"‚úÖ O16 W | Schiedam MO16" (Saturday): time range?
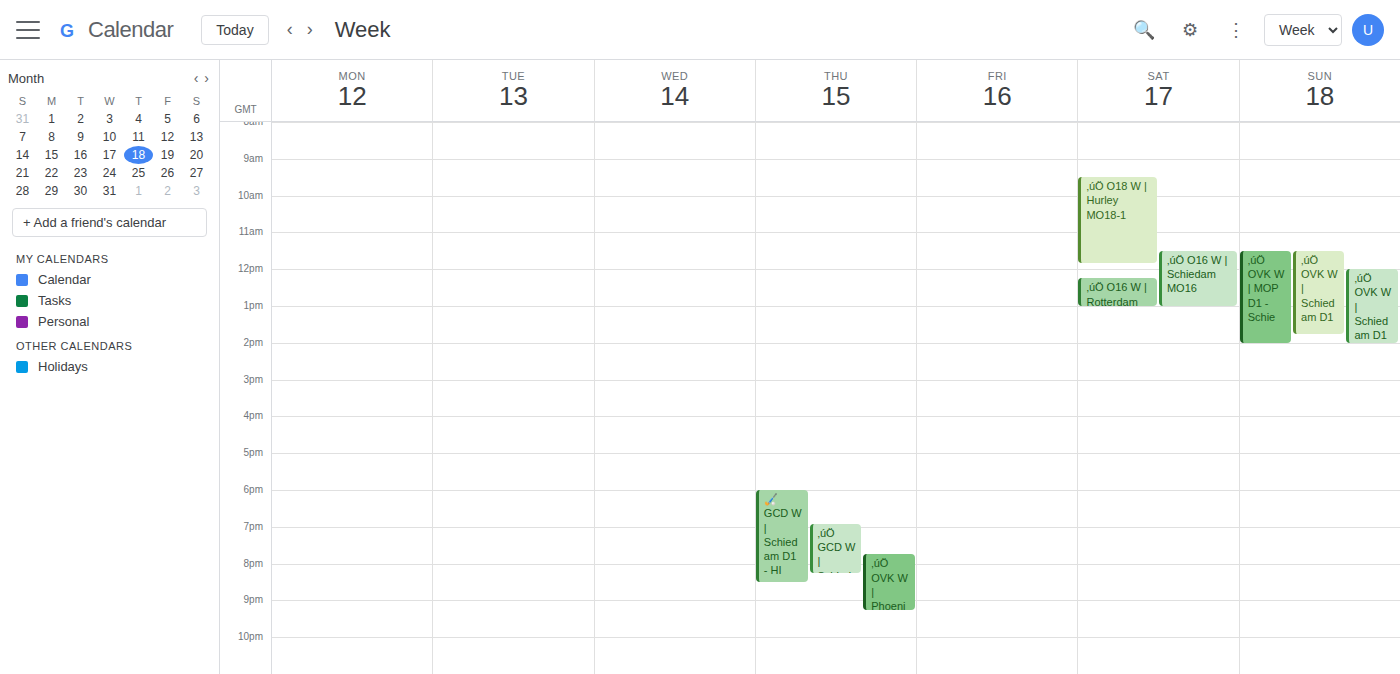
11:30 AM to 1:00 PM